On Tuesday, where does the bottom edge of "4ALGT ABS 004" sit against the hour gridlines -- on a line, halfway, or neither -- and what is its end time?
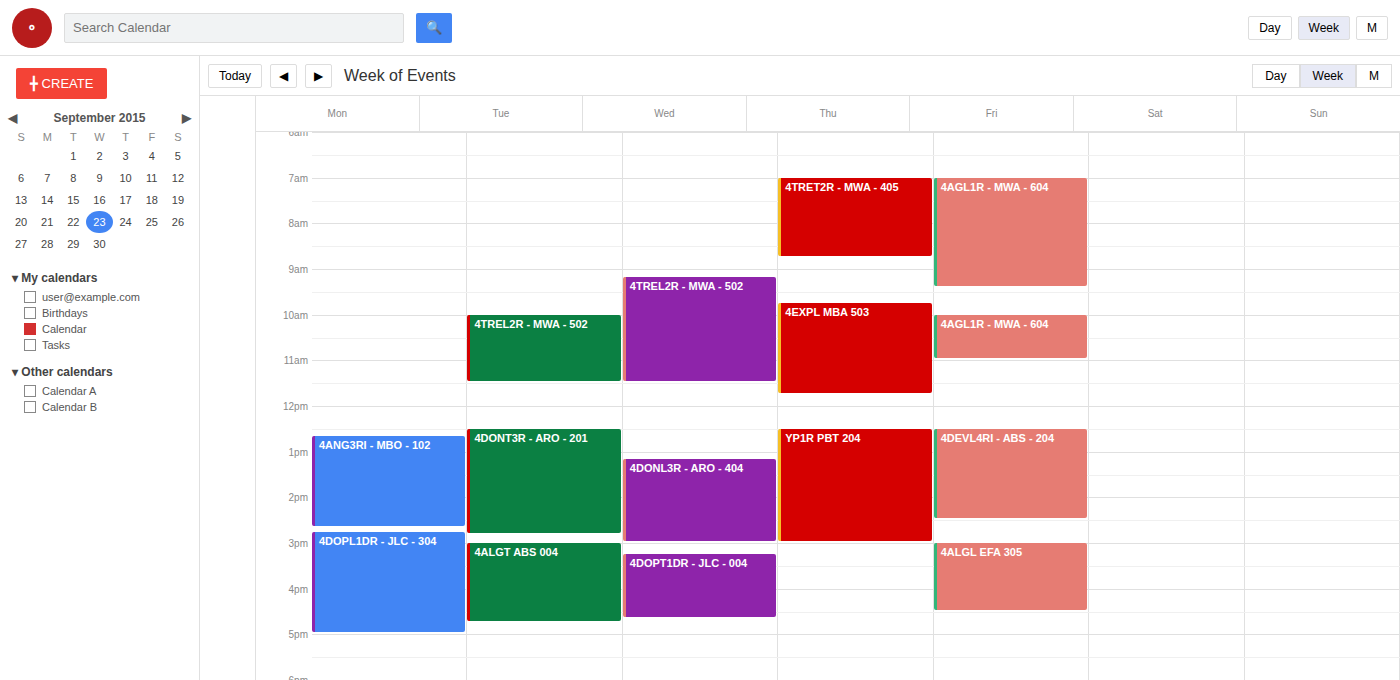
4:45 PM -- neither: three quarters of the way from the 4 PM line to the 5 PM line.